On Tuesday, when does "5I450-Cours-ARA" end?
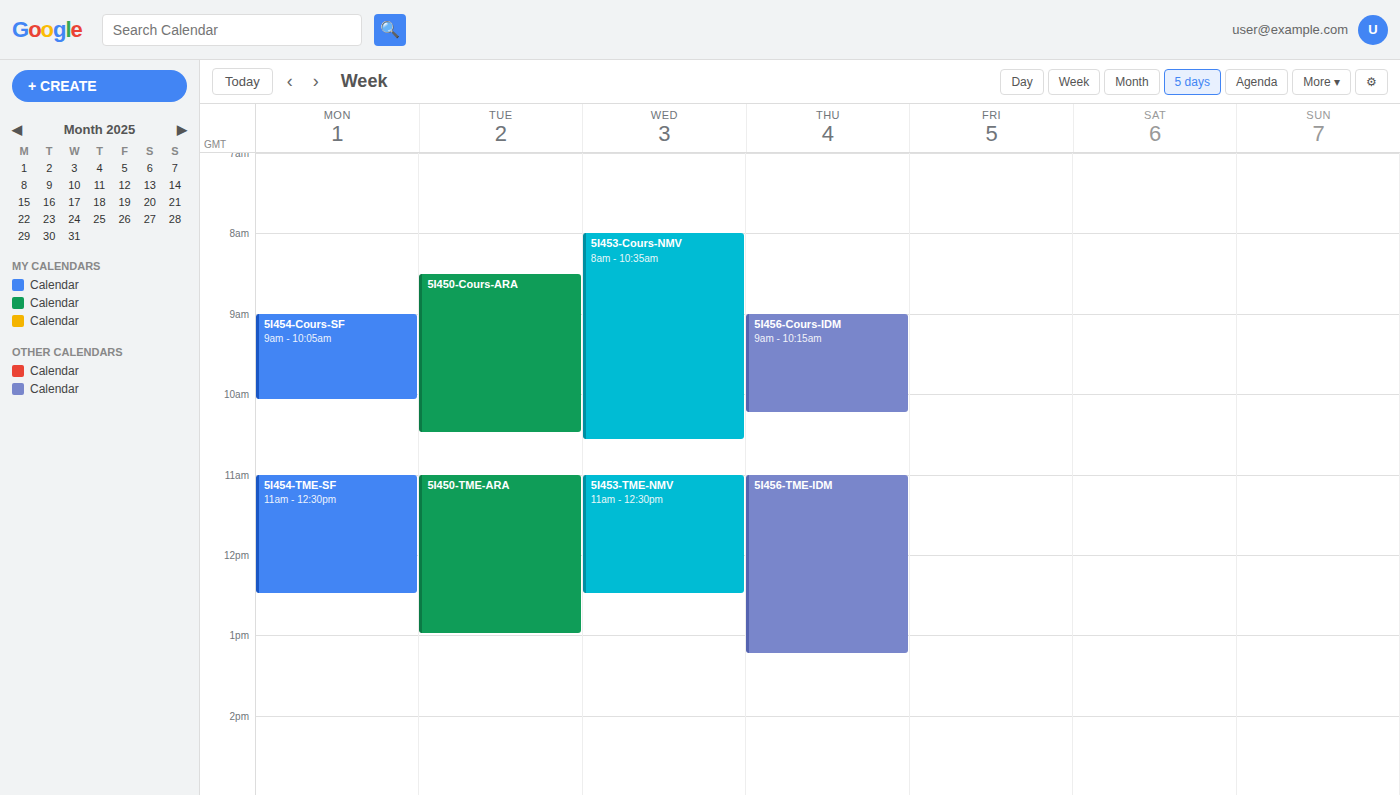
10:30